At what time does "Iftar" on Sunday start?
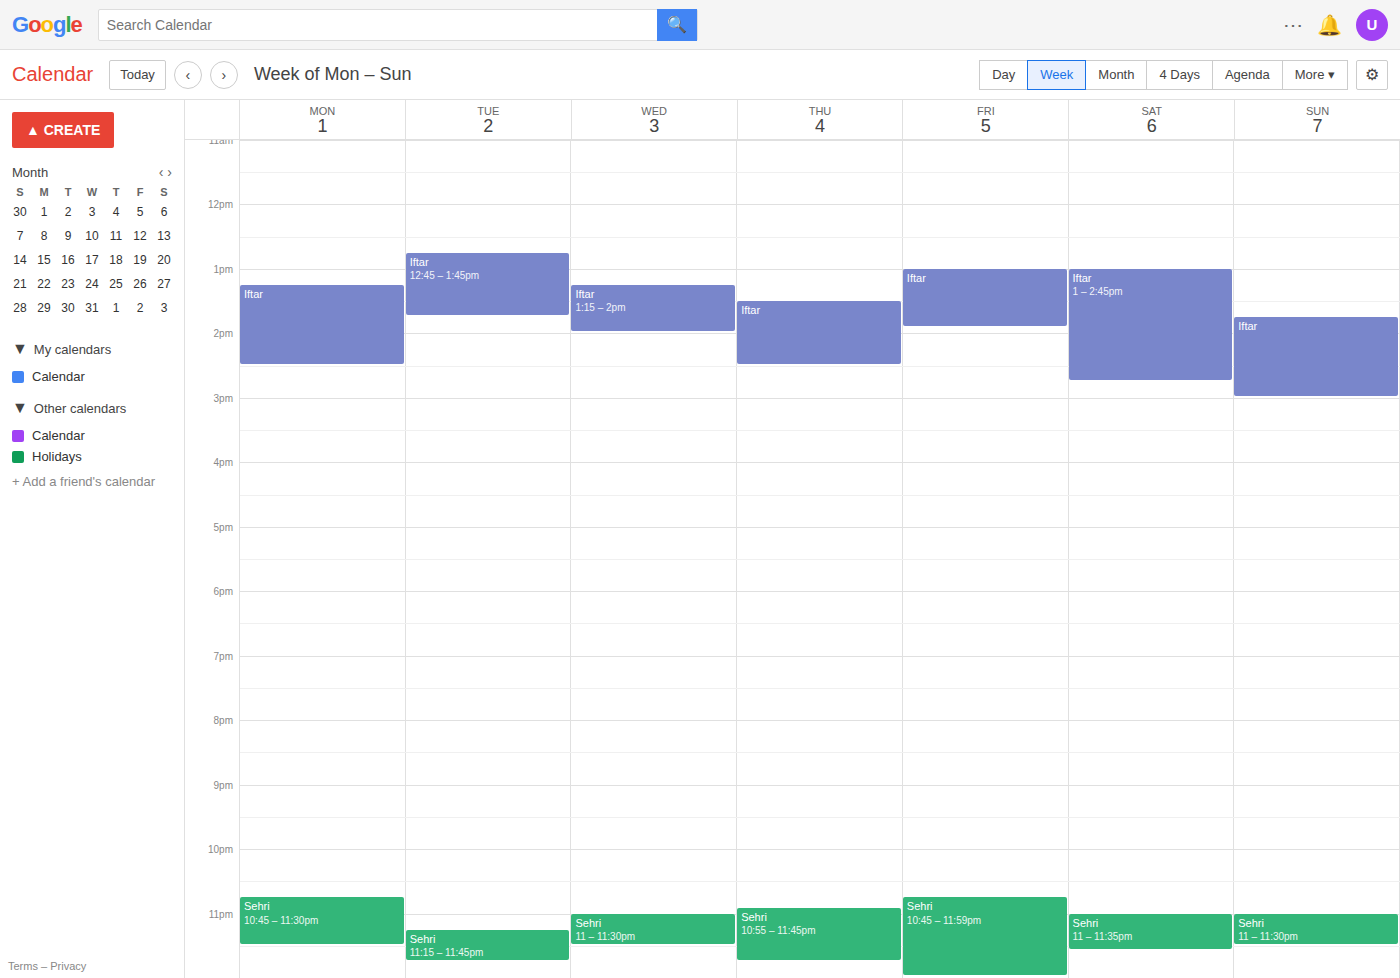
13:45